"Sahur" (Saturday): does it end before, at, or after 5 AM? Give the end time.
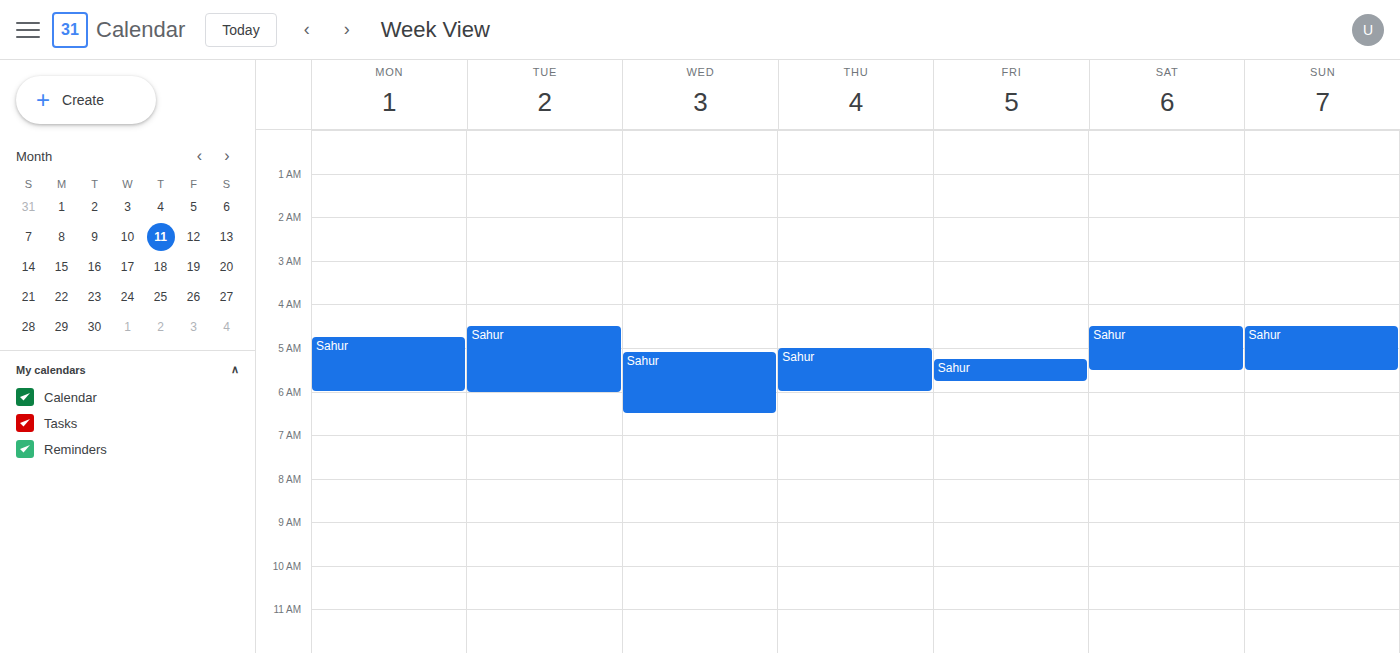
5:30 AM -- after 5 AM, 30 minutes below the 5 AM line.